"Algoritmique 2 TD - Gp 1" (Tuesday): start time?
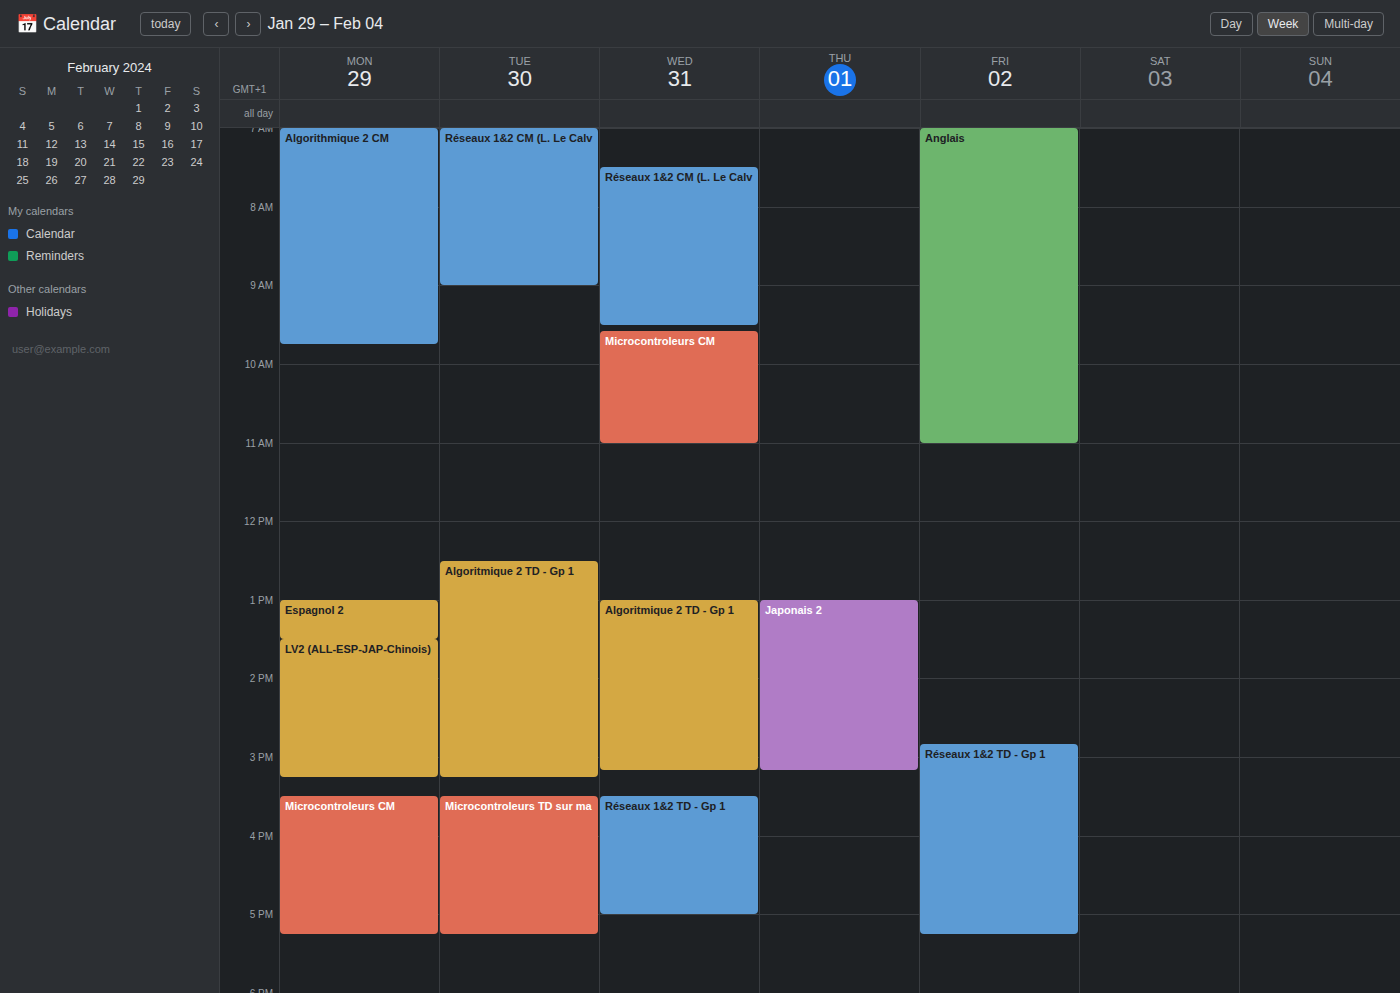
12:30 PM